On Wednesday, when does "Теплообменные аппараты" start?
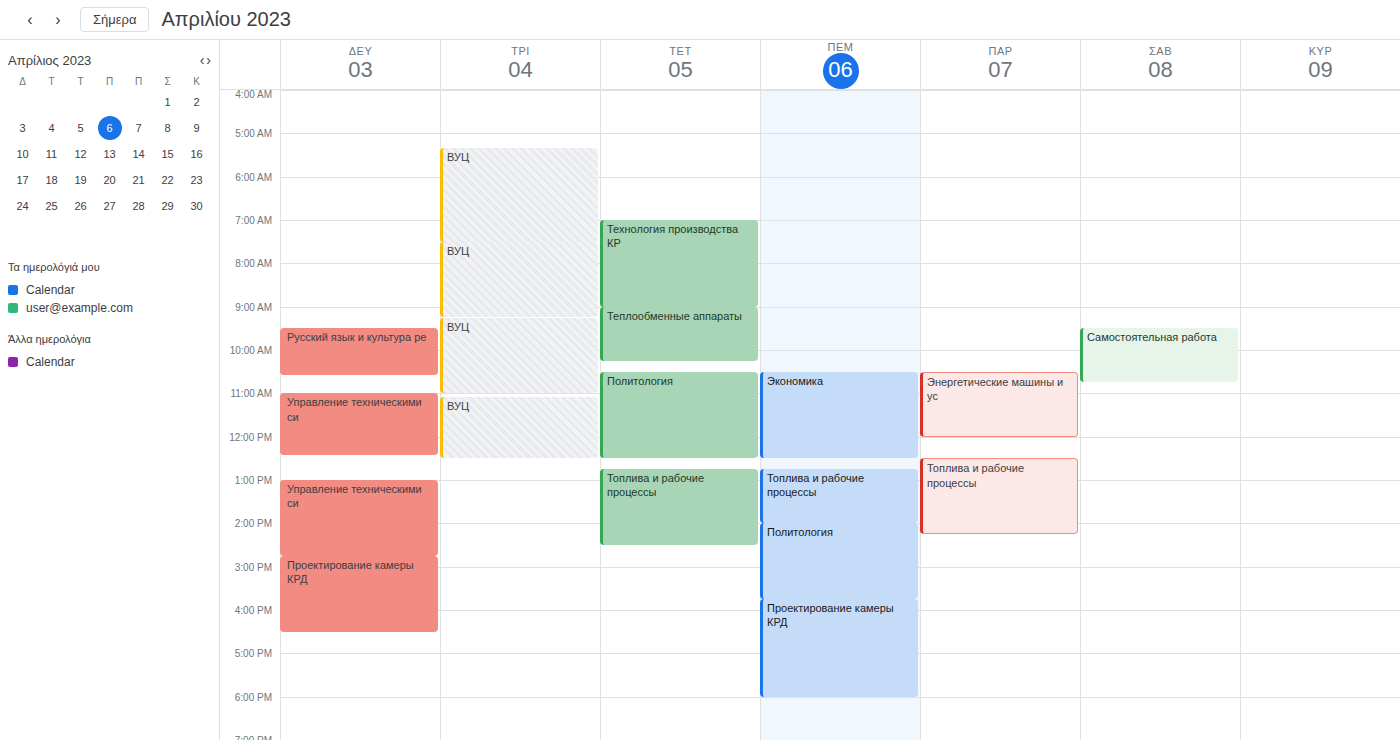
09:00